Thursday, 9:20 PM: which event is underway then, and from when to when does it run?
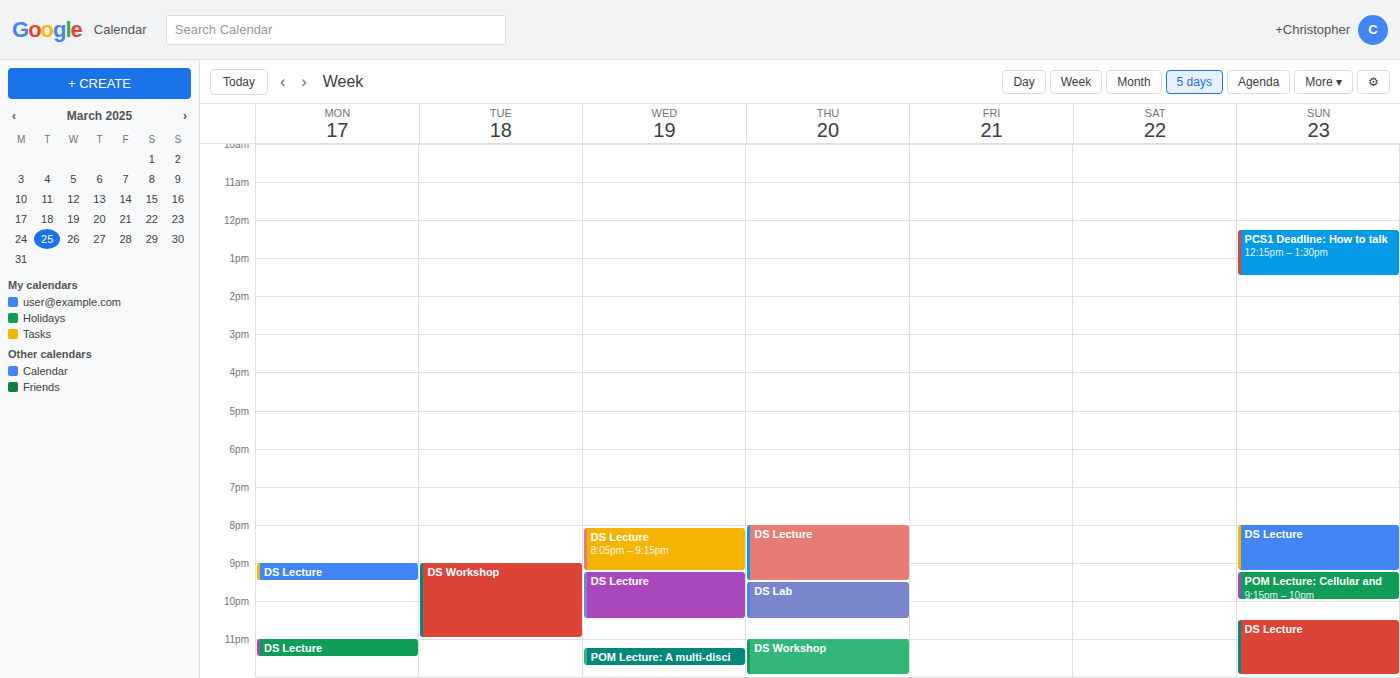
"DS Lecture", 8:00 PM to 9:30 PM